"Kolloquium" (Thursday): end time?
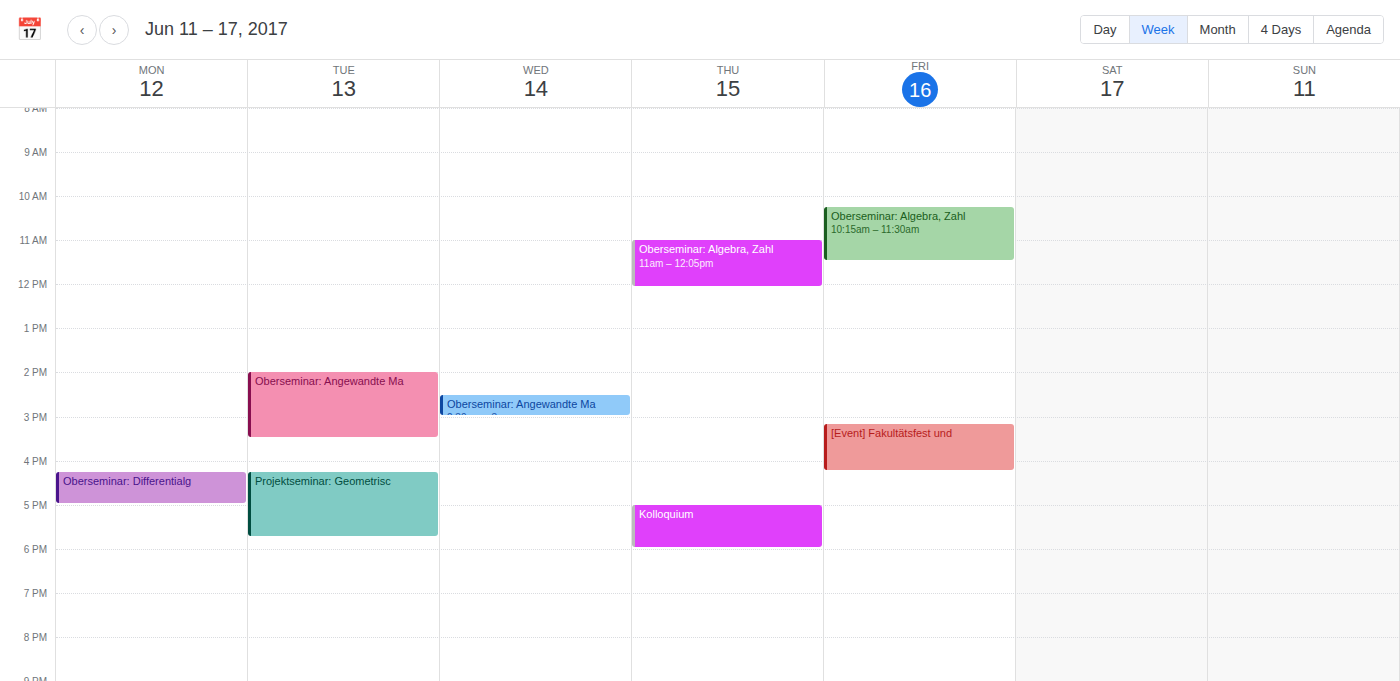
6:00 PM